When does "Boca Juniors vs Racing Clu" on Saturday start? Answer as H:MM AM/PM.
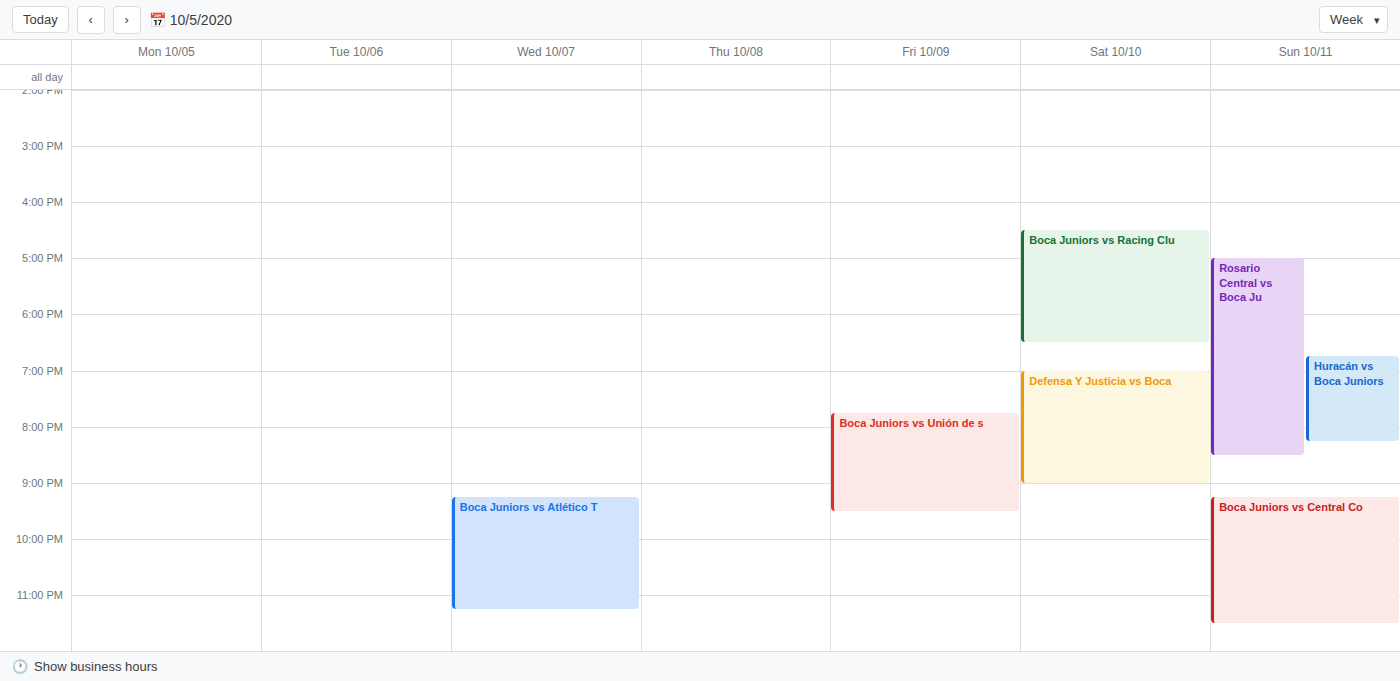
4:30 PM